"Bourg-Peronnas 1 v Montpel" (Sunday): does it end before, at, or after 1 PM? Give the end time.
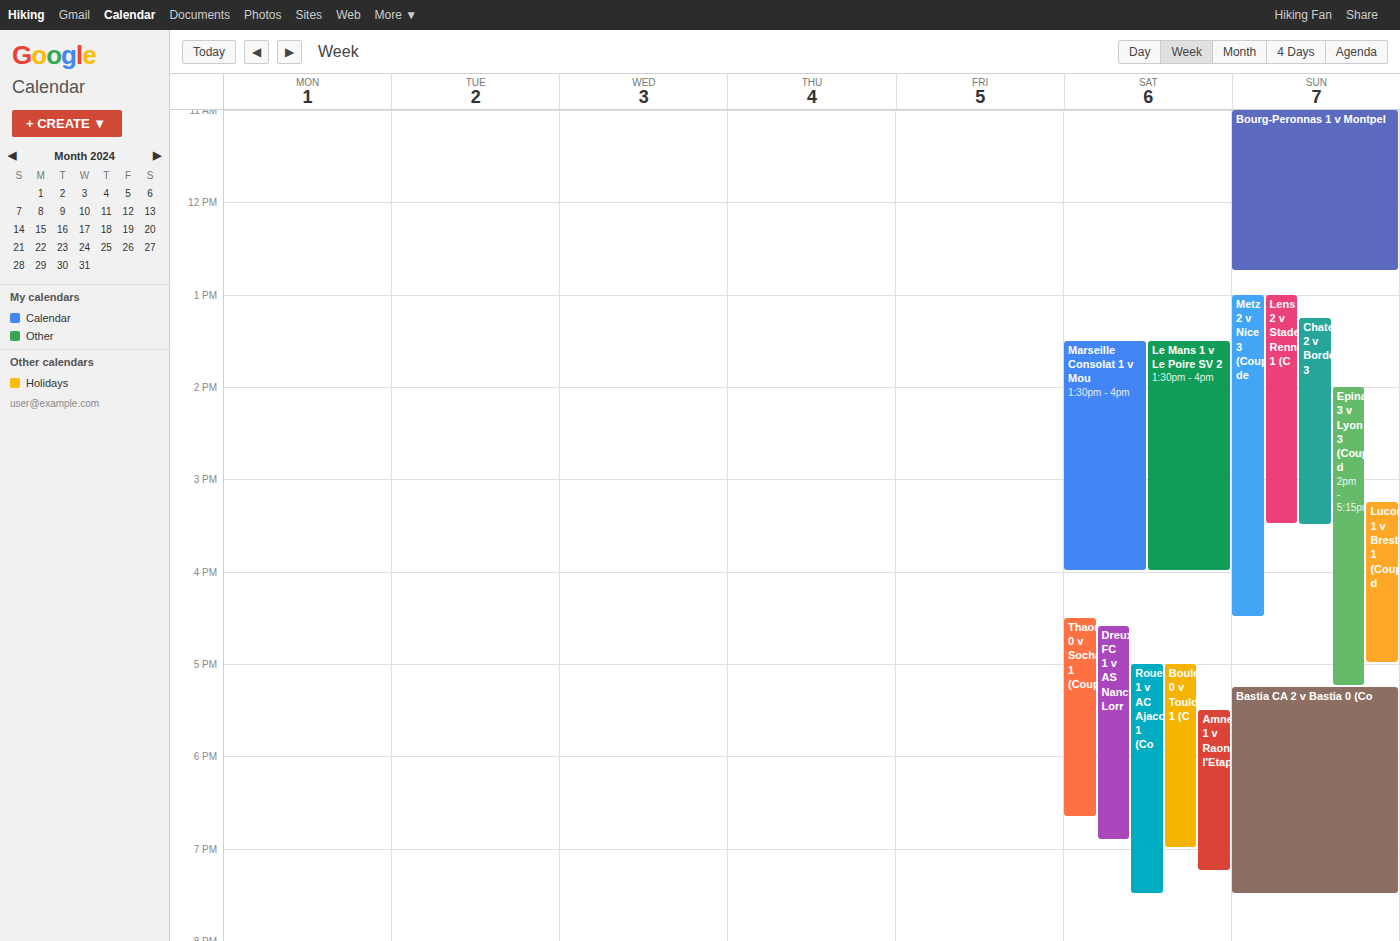
12:45 PM -- before 1 PM, 15 minutes above the 1 PM line.